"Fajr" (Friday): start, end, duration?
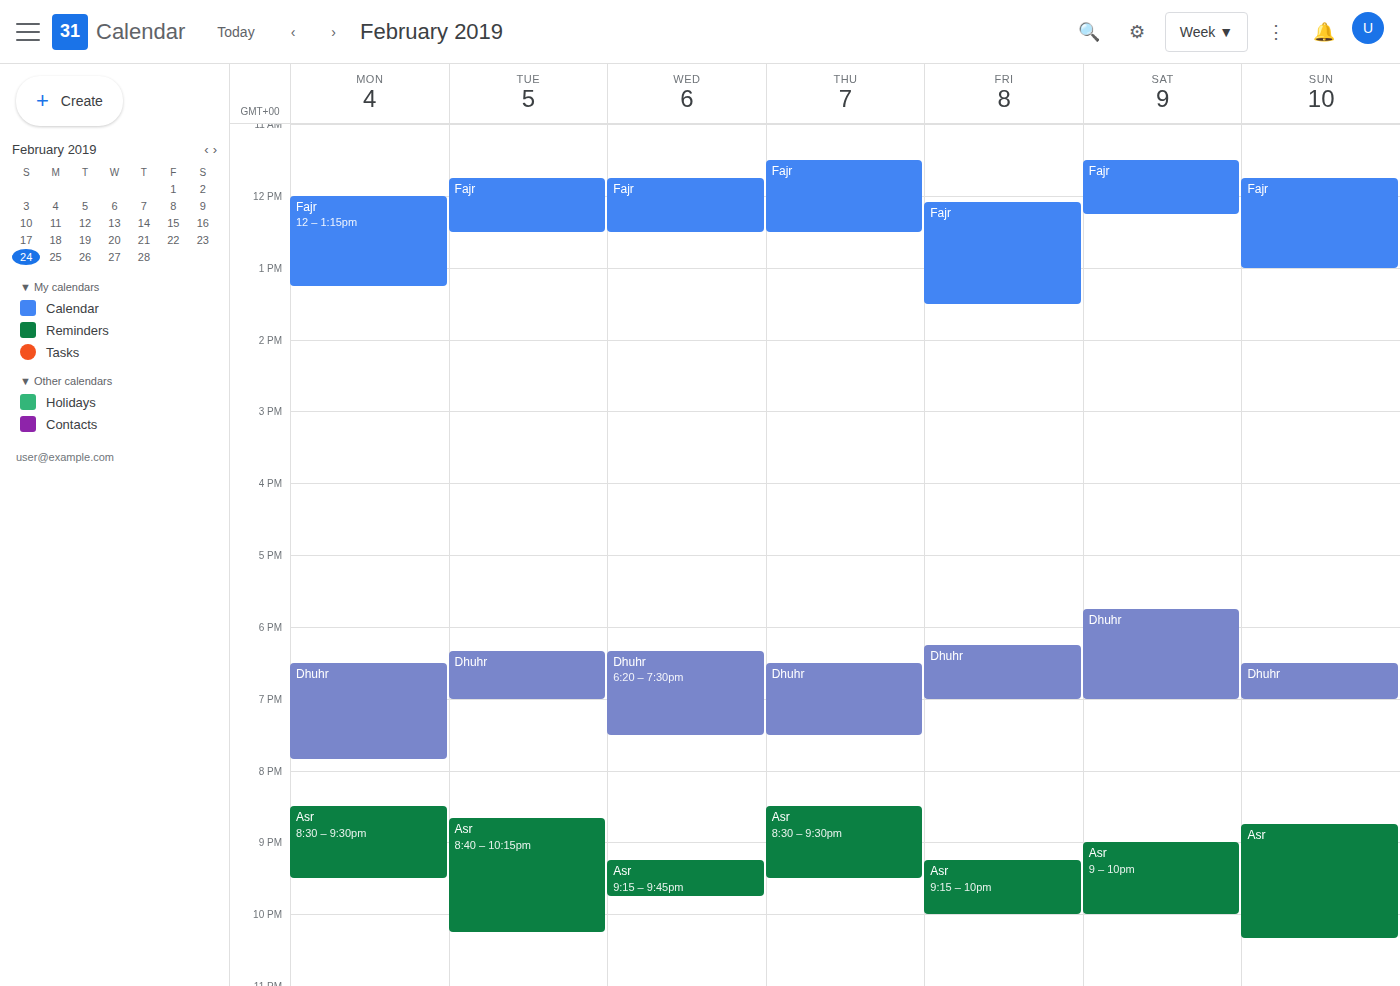
12:05 to 13:30, 1 hour 25 minutes